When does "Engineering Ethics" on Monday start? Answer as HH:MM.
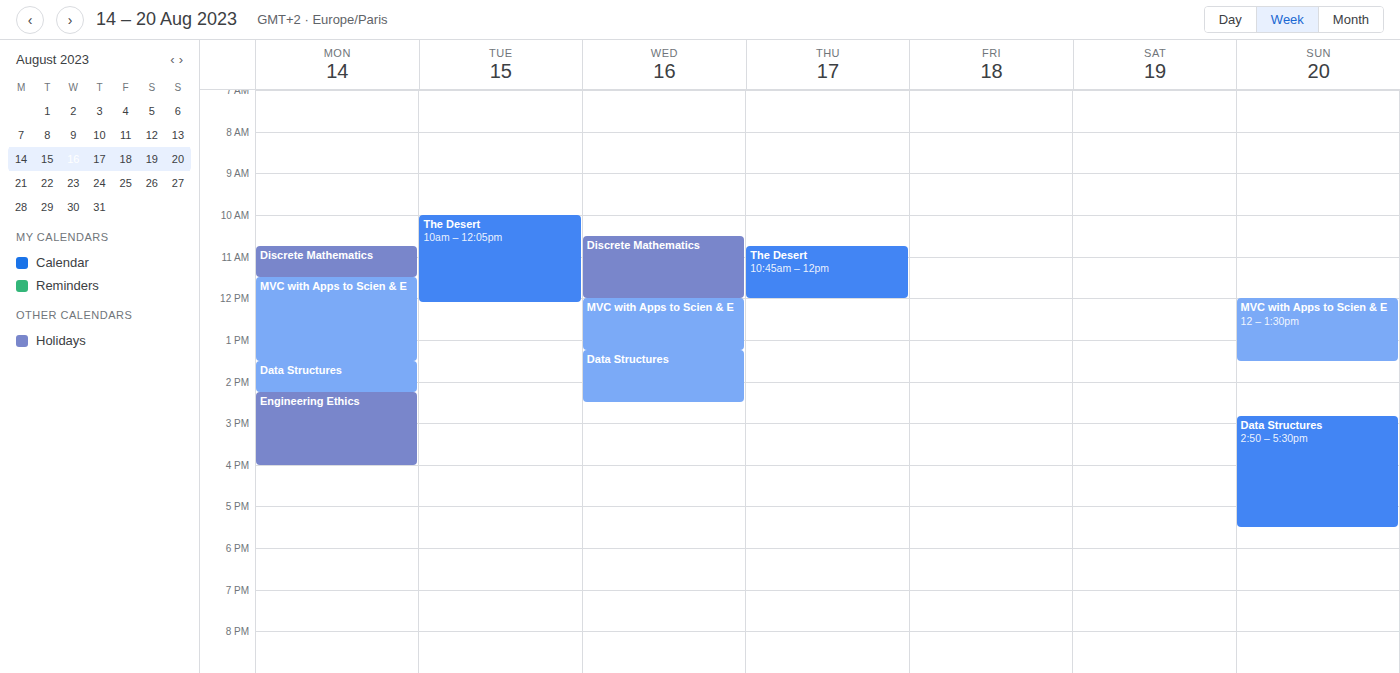
14:15